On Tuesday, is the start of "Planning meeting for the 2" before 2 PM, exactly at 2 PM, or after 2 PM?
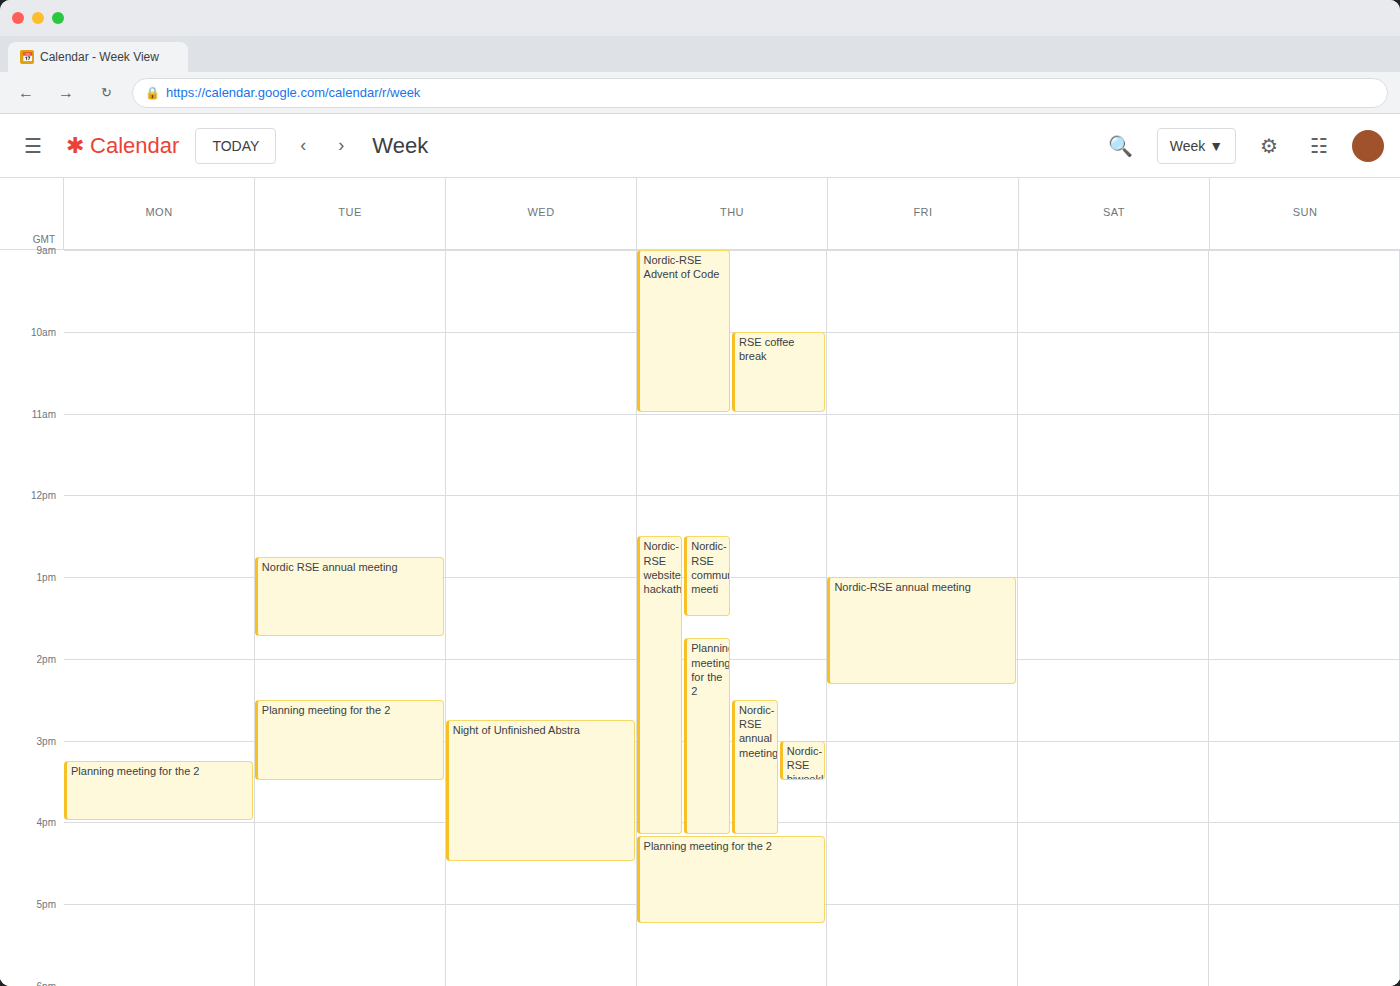
2:30 PM -- after 2 PM, 30 minutes below the 2 PM line.